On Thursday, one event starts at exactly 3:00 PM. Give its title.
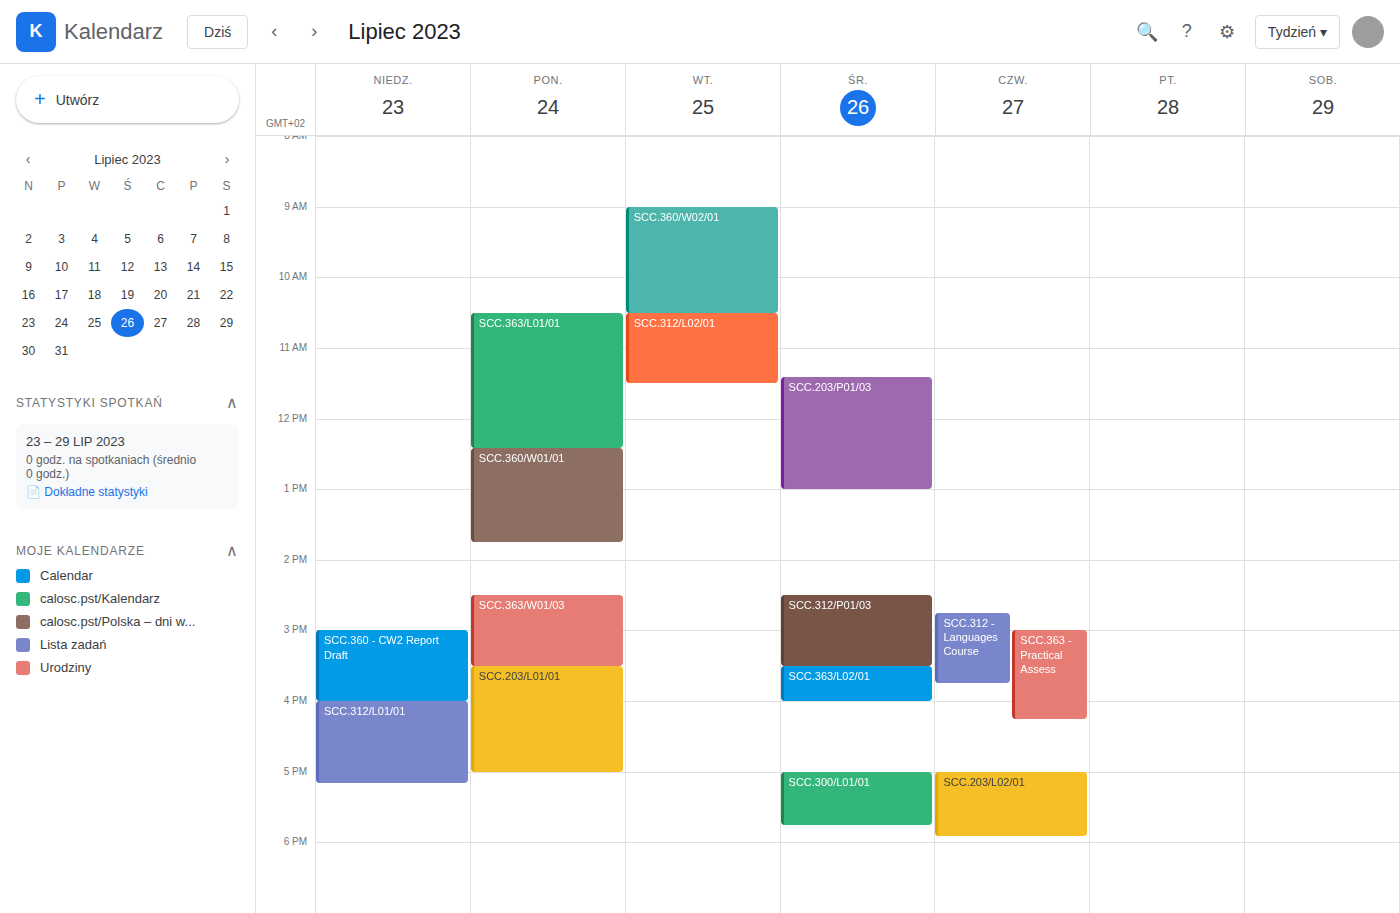
"SCC.363 - Practical Assess"